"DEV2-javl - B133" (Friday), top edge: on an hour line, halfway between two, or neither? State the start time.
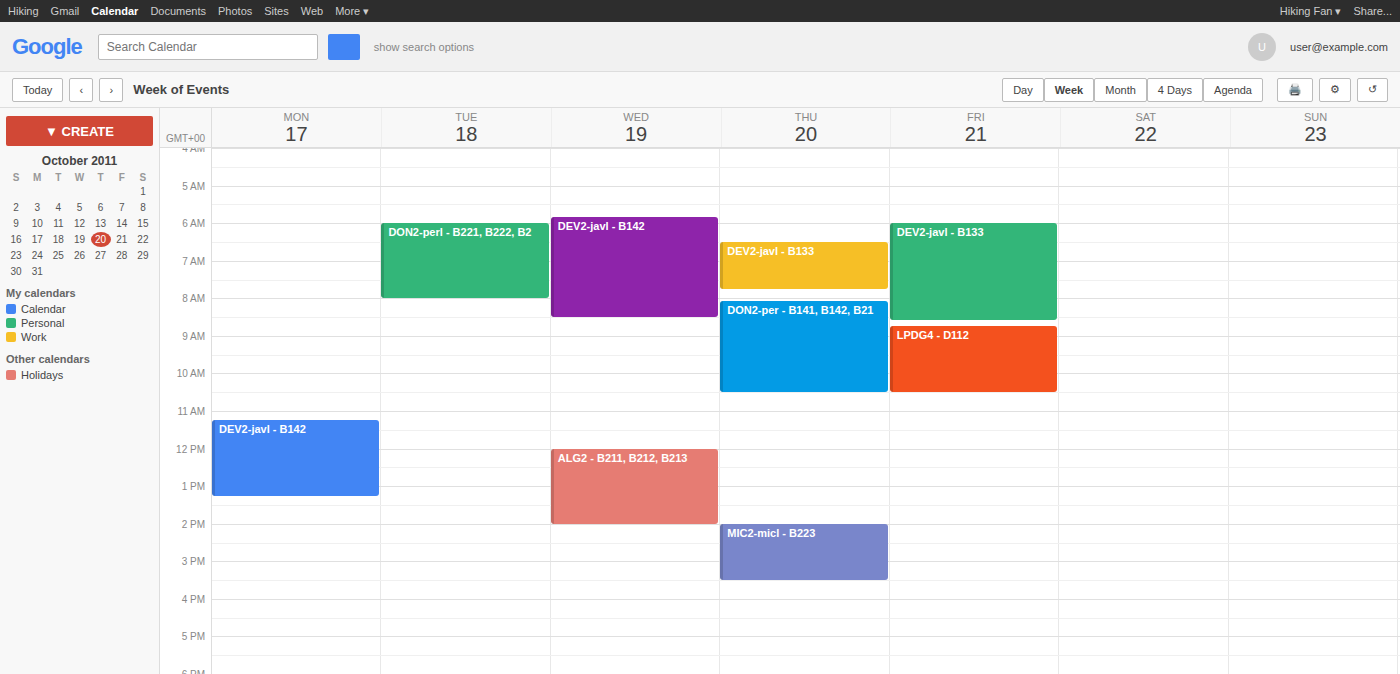
6:00 AM -- exactly on the 6 AM line.